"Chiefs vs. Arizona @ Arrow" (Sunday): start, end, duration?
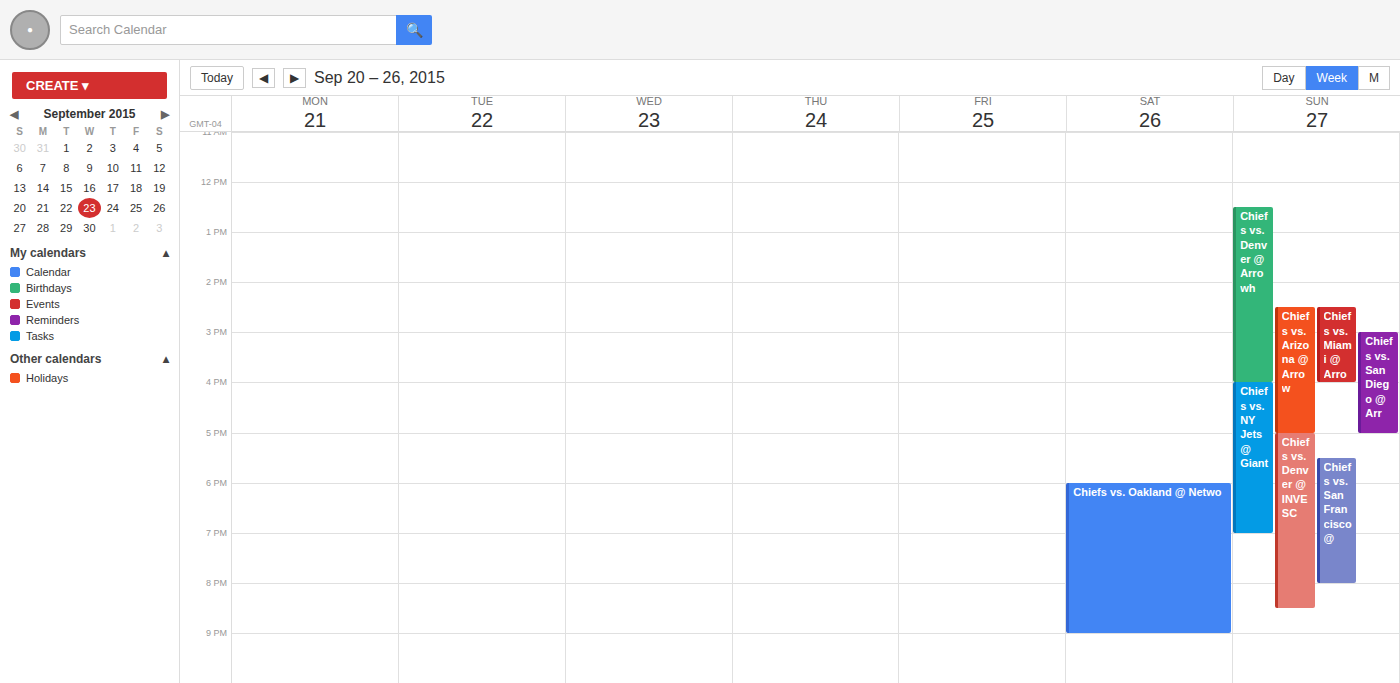
2:30 PM to 5:00 PM, 2 hours 30 minutes